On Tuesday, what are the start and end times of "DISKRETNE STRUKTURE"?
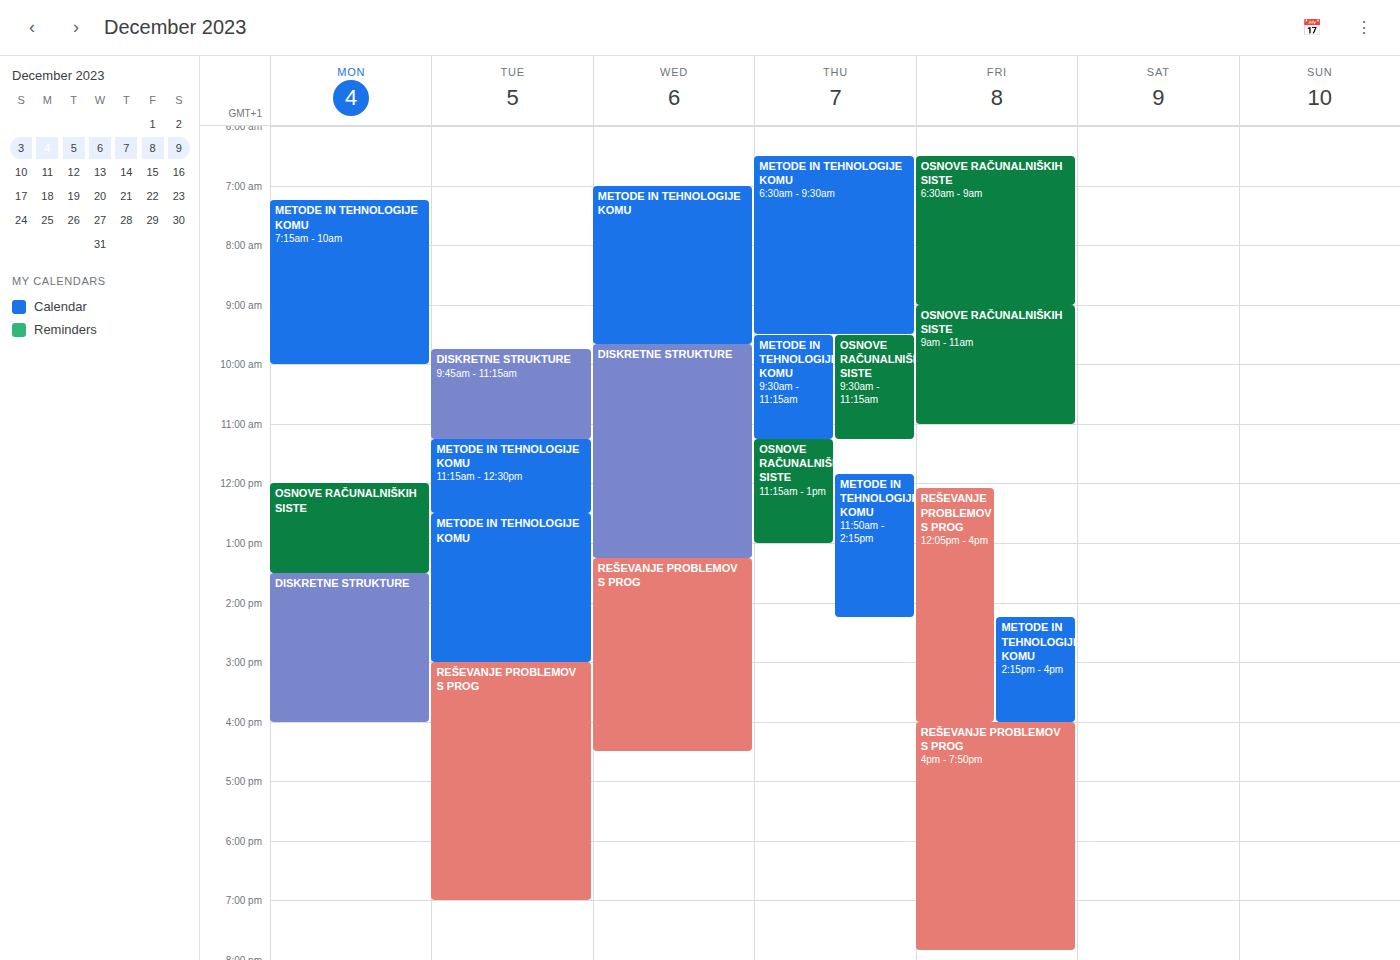
9:45 AM to 11:15 AM